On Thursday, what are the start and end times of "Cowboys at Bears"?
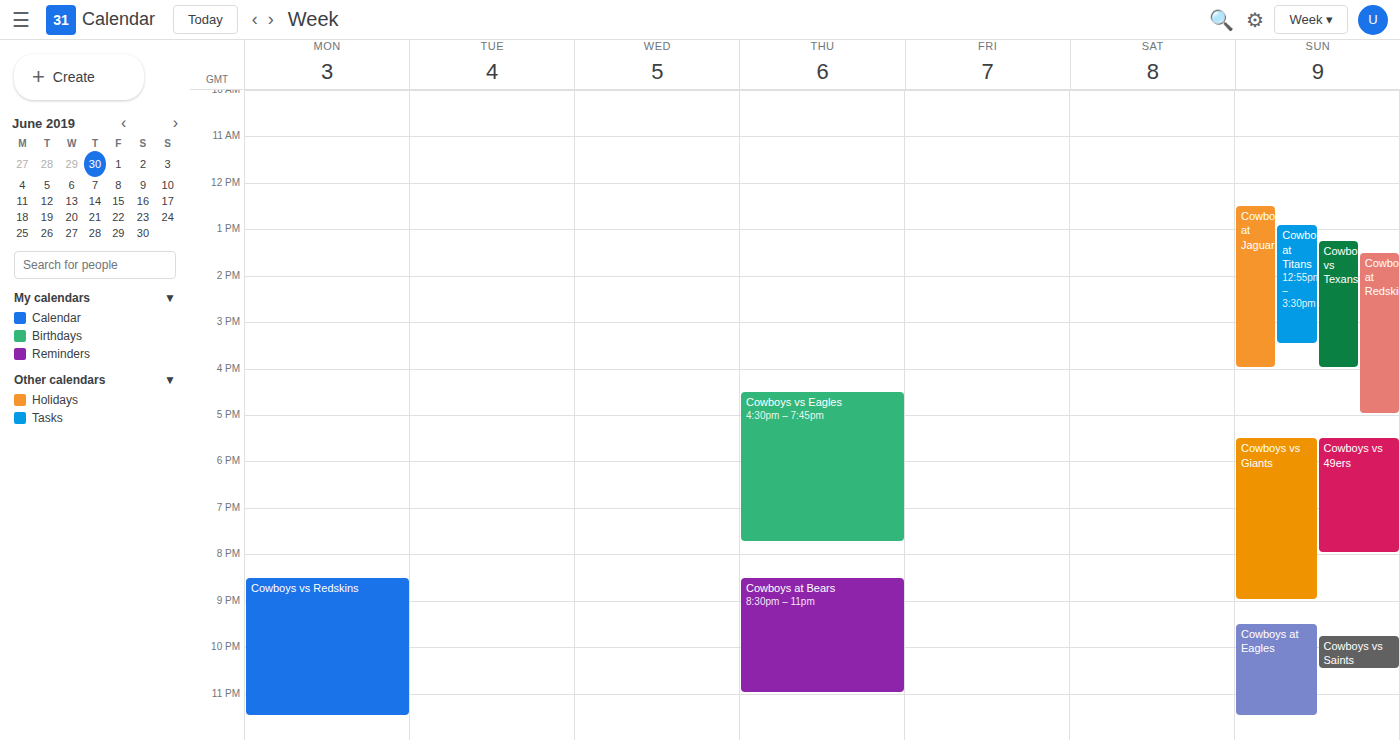
8:30 PM to 11:00 PM